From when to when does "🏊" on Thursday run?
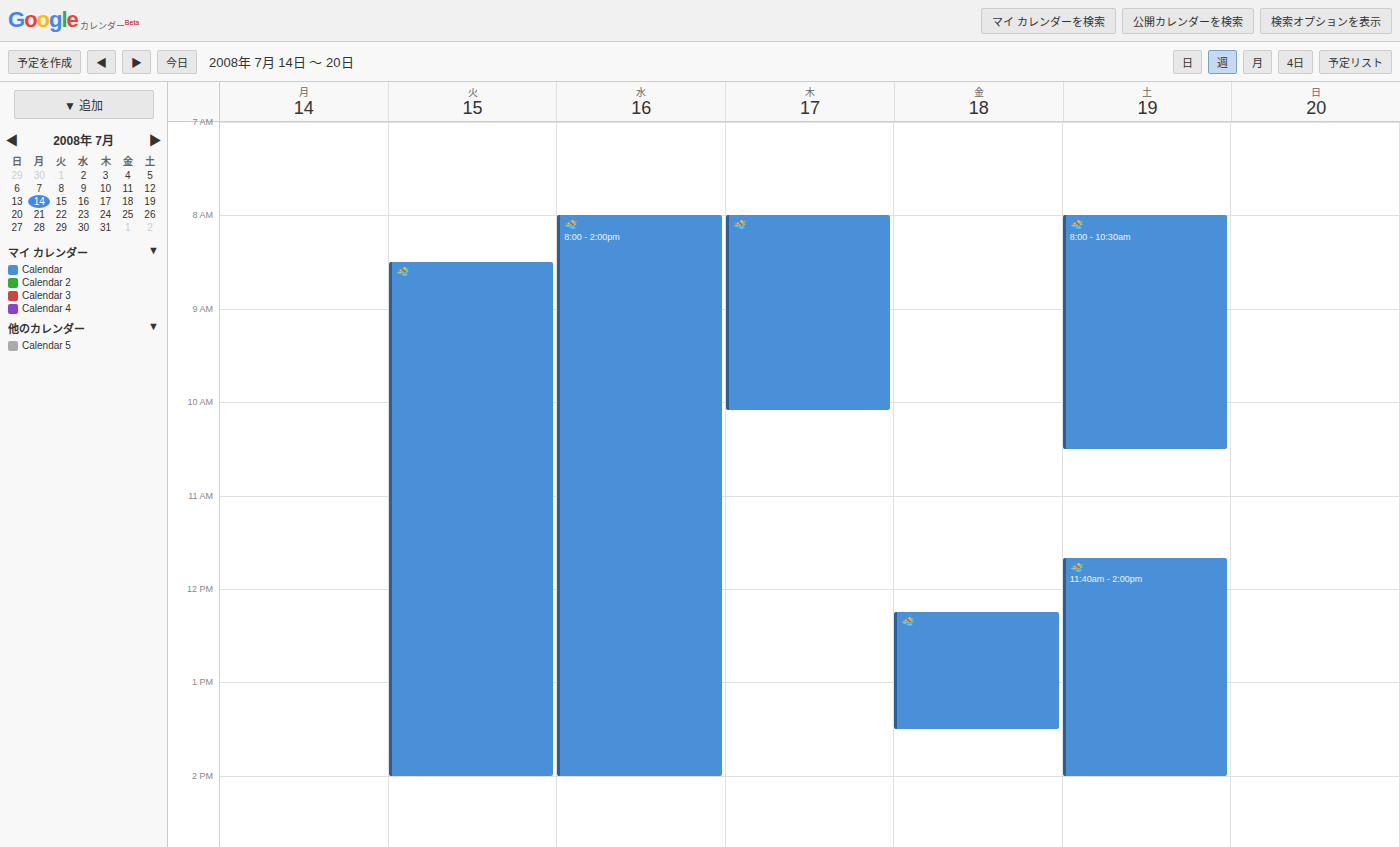
8:00 AM to 10:05 AM